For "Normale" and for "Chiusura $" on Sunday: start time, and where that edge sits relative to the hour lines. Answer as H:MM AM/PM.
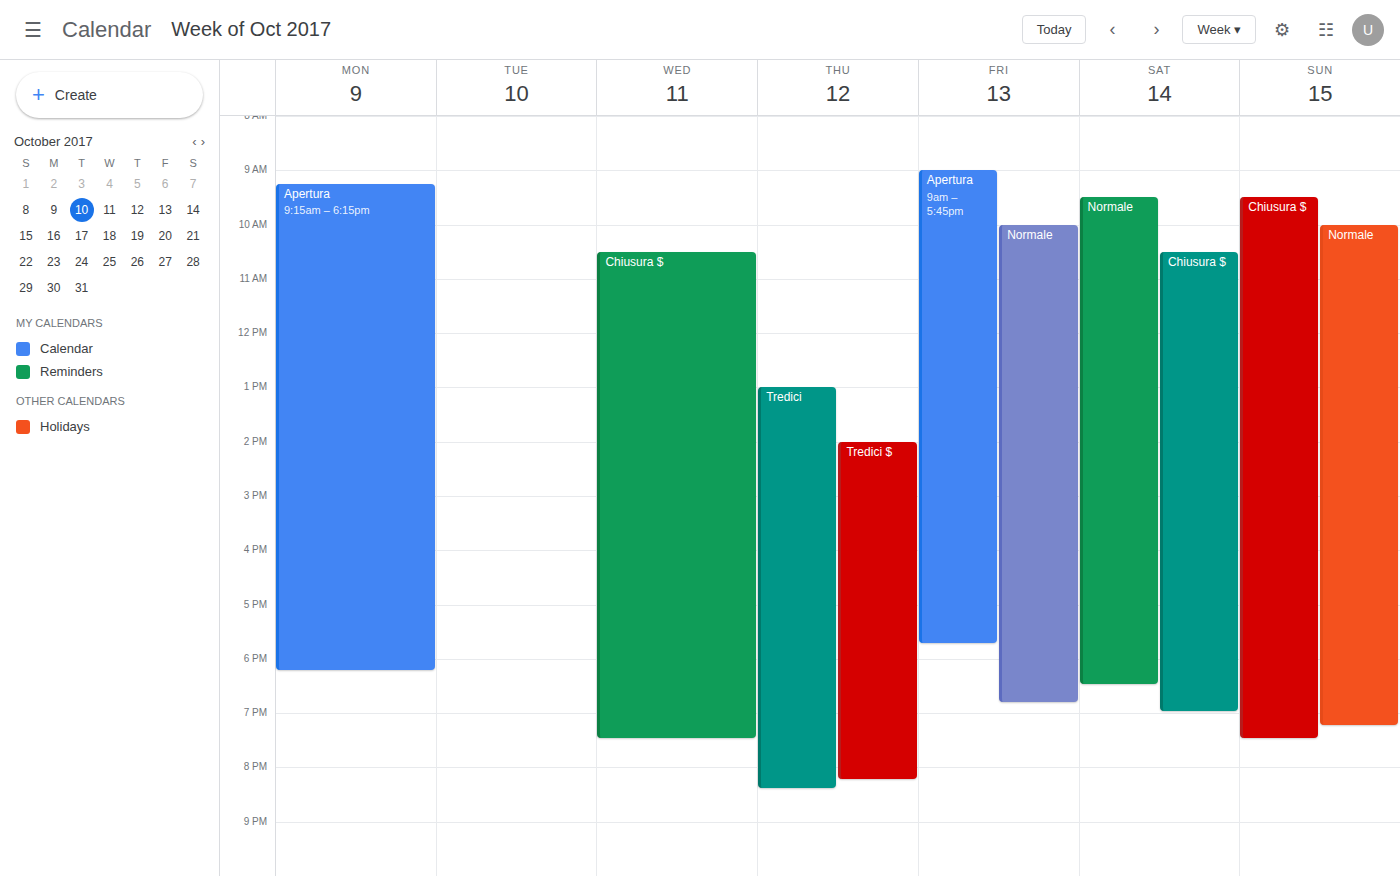
"Normale": 10:00 AM, exactly on the 10 AM line. "Chiusura $": 9:30 AM, halfway between the 9 AM and 10 AM lines.